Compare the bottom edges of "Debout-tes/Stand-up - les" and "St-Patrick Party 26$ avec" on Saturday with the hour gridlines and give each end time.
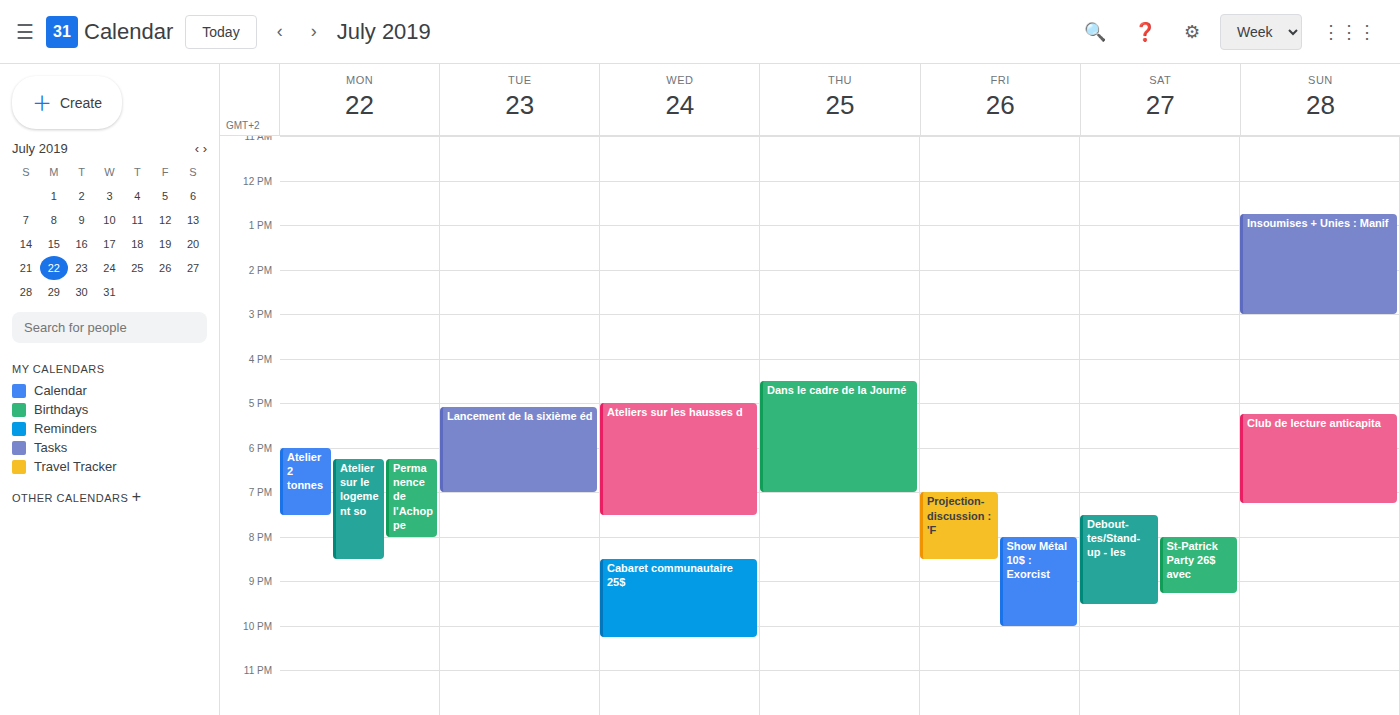
"Debout-tes/Stand-up - les": 9:30 PM, halfway between the 9 PM and 10 PM lines. "St-Patrick Party 26$ avec": 9:15 PM, neither: a quarter of the way from the 9 PM line to the 10 PM line.